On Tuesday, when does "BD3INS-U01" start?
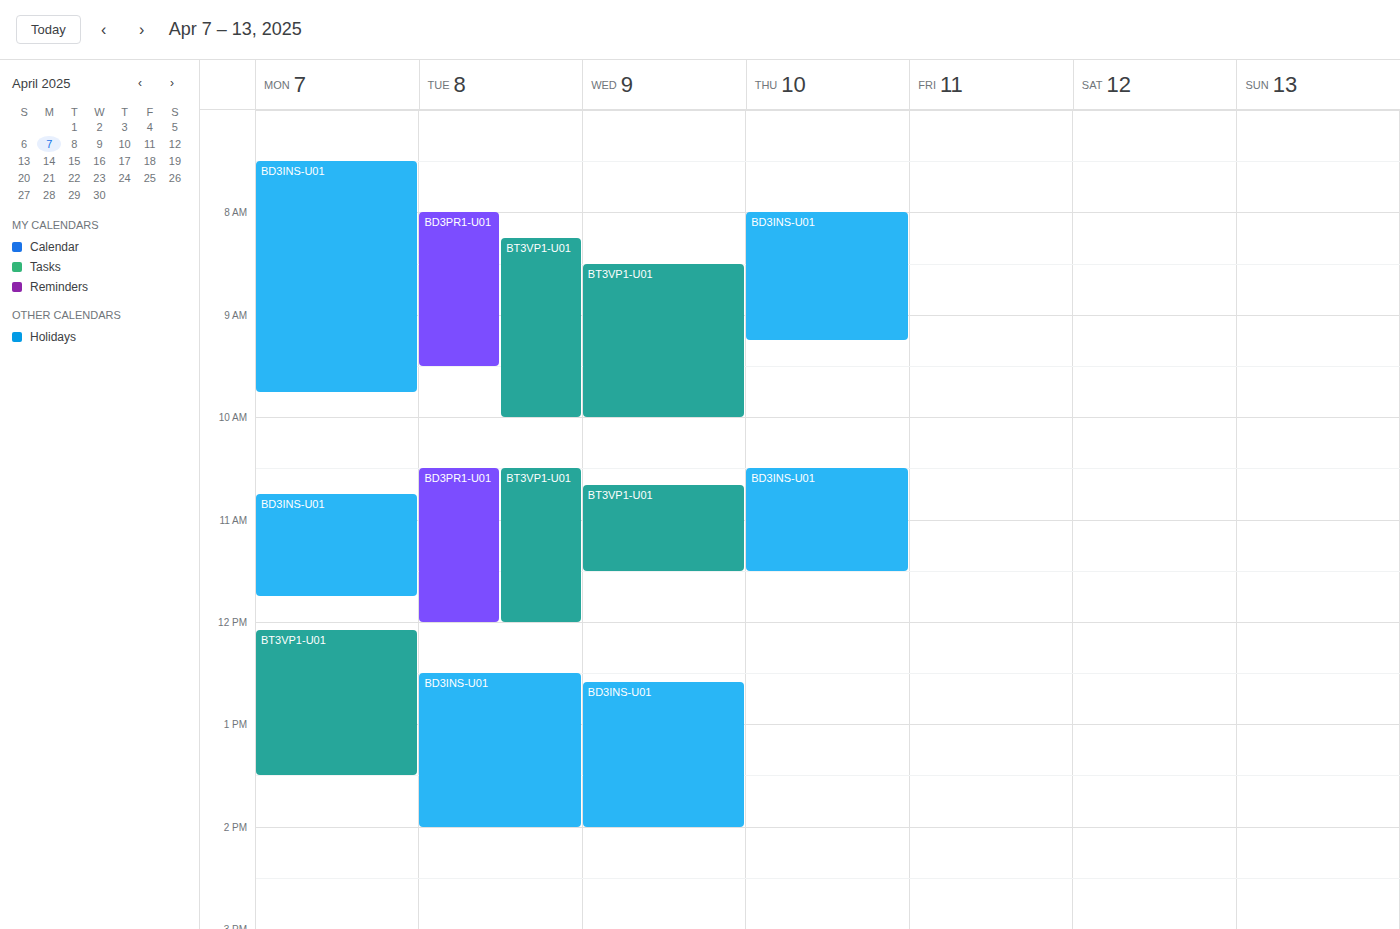
12:30 PM